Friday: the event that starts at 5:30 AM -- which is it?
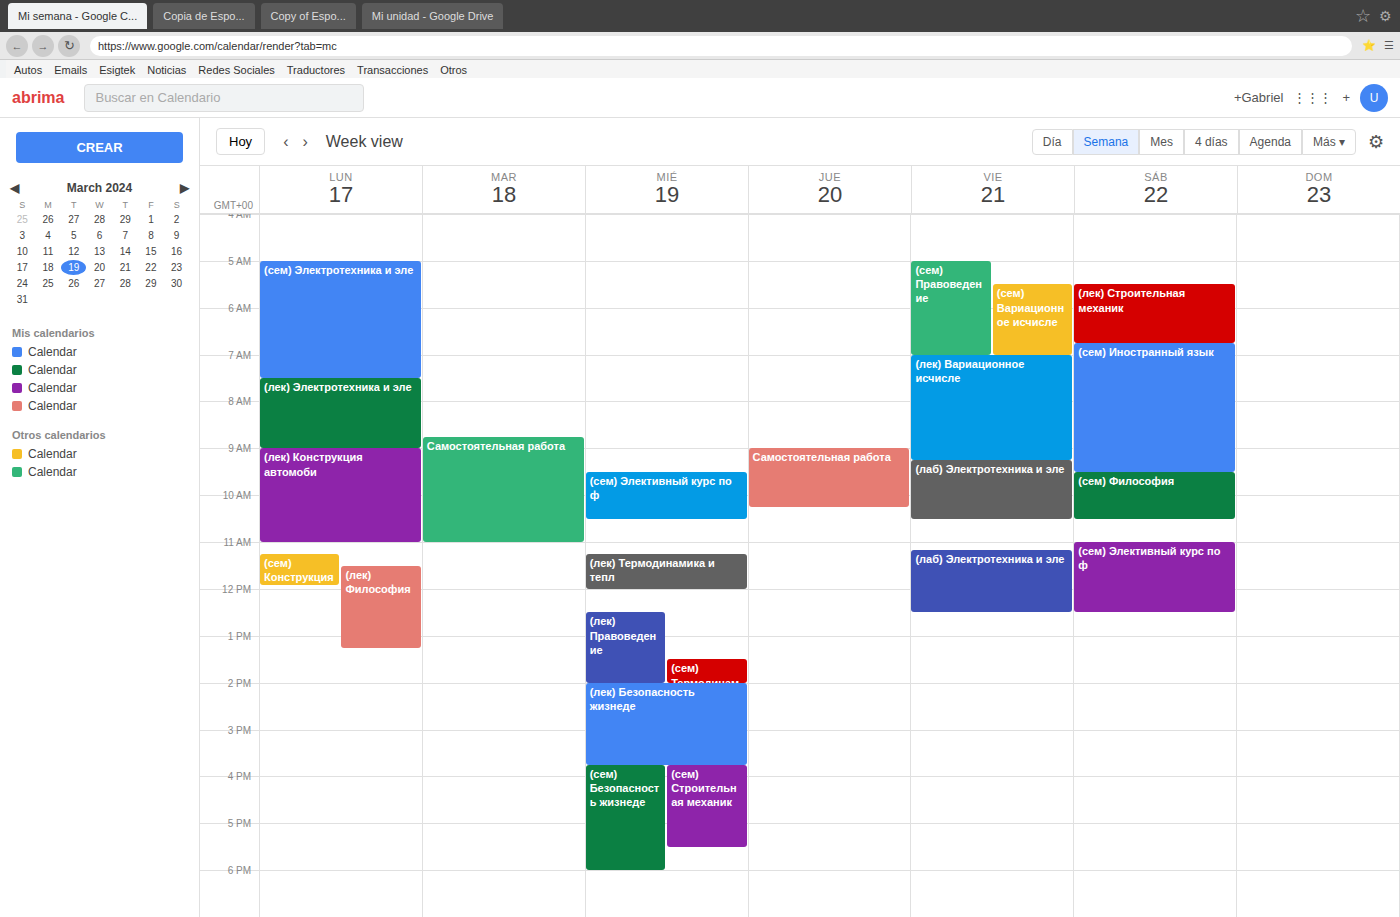
"(сем) Вариационное исчисле"